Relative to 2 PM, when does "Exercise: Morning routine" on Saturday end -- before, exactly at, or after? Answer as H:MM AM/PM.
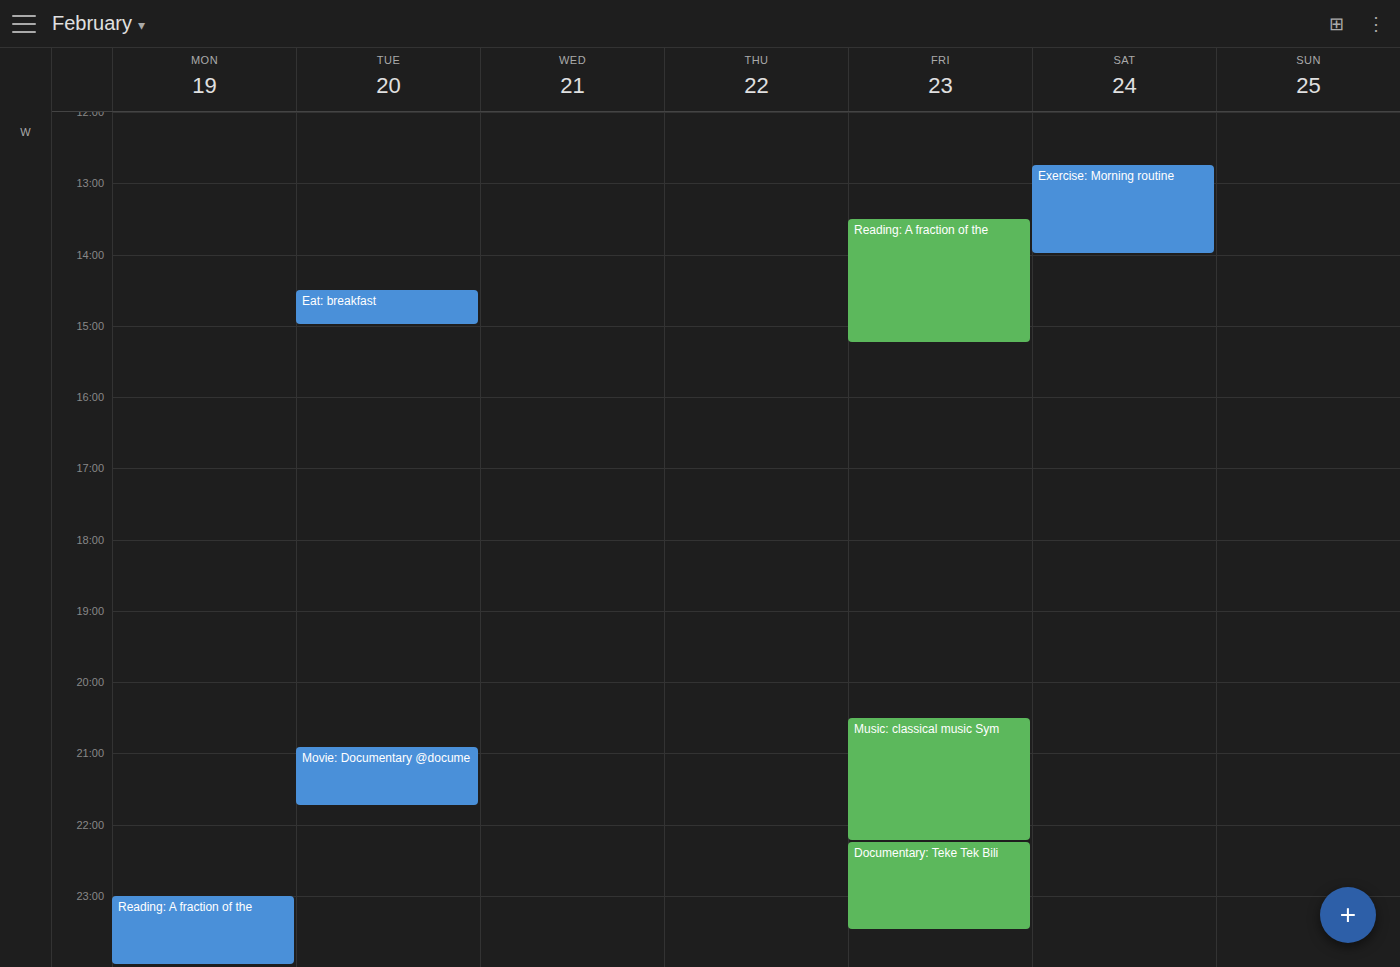
2:00 PM -- exactly at 2 PM, on the 2 PM line.